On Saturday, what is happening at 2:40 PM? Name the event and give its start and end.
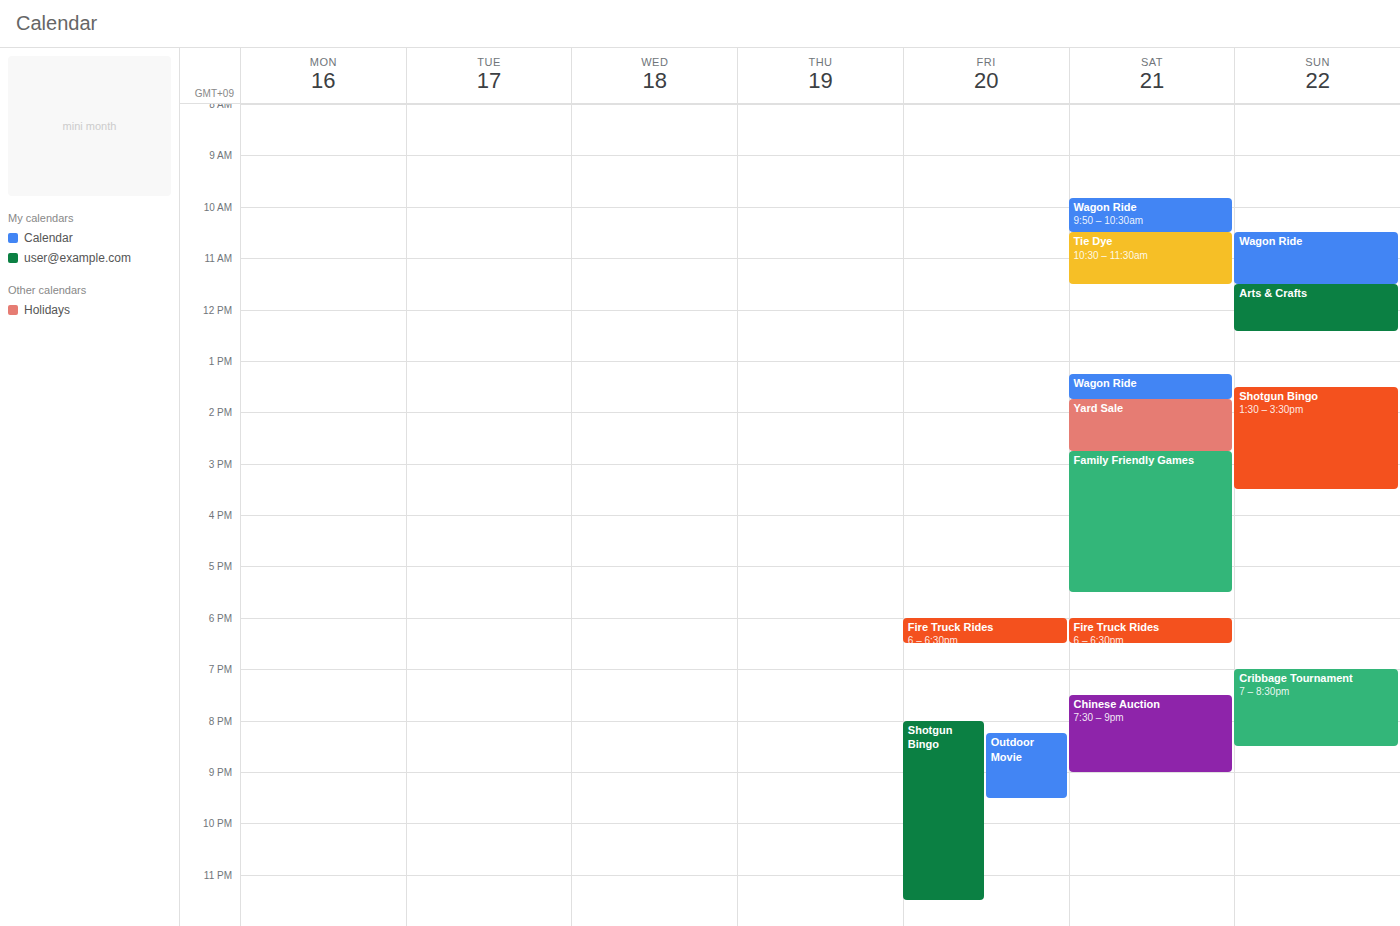
"Yard Sale", 1:45 PM to 2:45 PM